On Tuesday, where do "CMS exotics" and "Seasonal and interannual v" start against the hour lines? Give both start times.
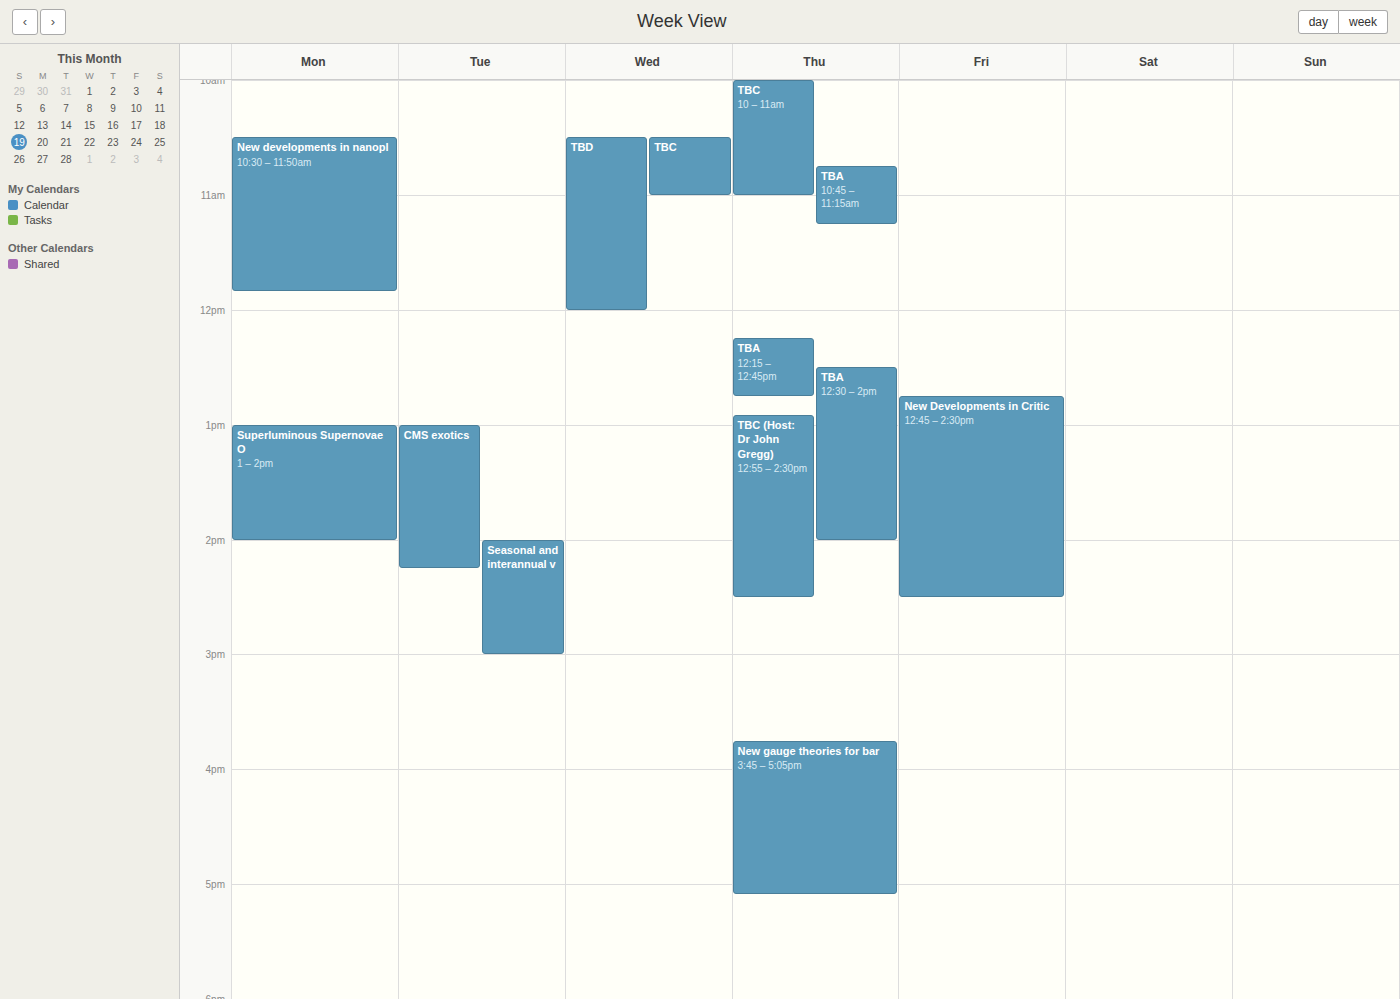
"CMS exotics": 13:00, exactly on the 13:00 line. "Seasonal and interannual v": 14:00, exactly on the 14:00 line.